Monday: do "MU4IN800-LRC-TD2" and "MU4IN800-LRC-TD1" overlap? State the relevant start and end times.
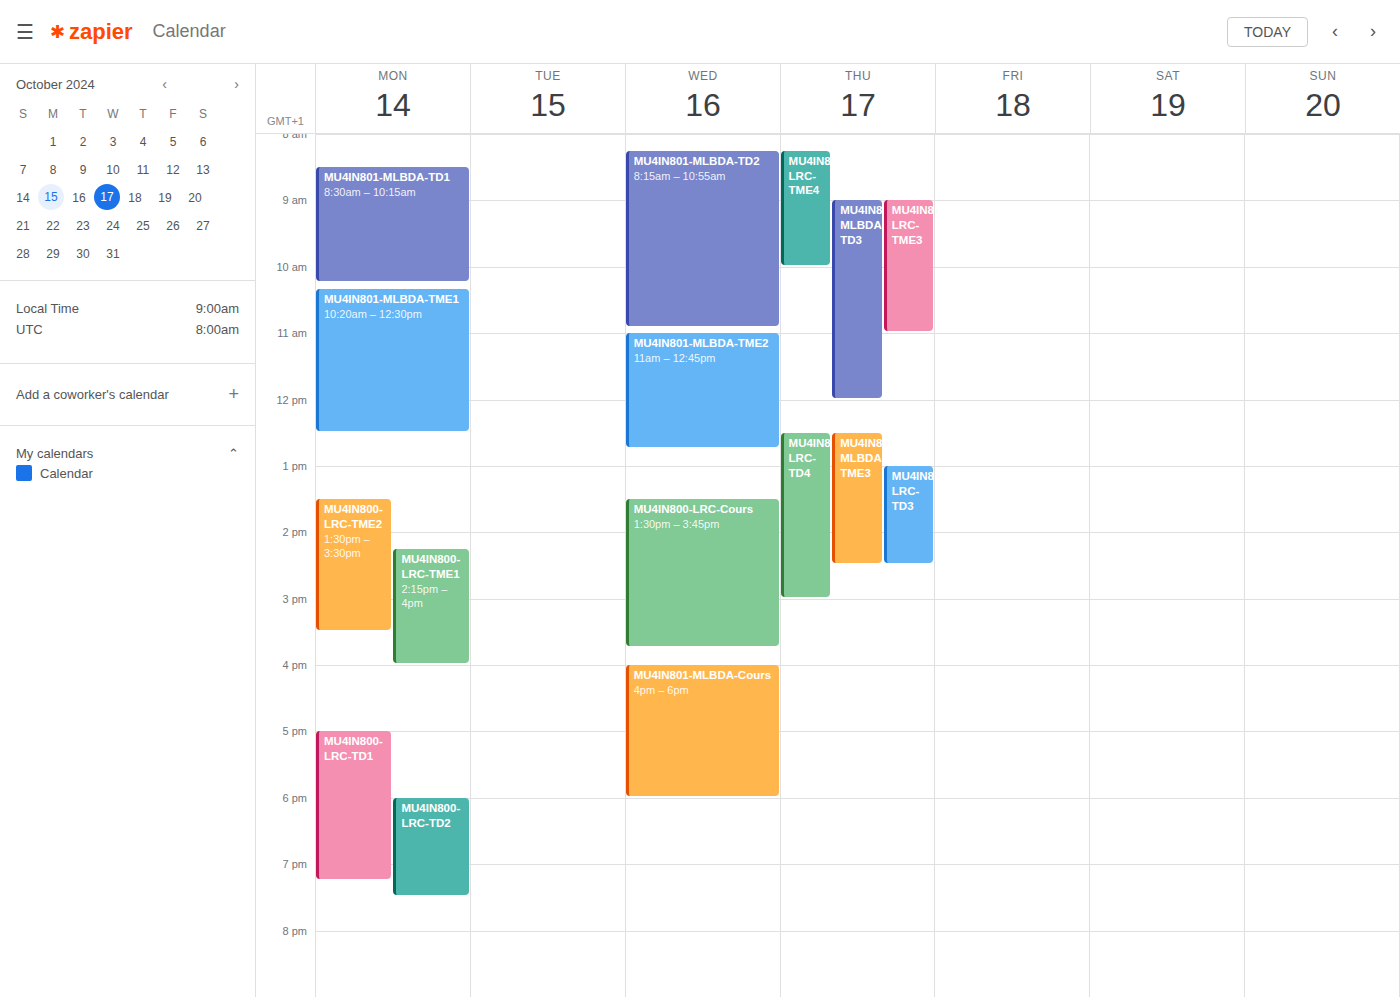
"MU4IN800-LRC-TD2" starts at 6:00 PM, before "MU4IN800-LRC-TD1" ends at 7:15 PM -- they overlap.